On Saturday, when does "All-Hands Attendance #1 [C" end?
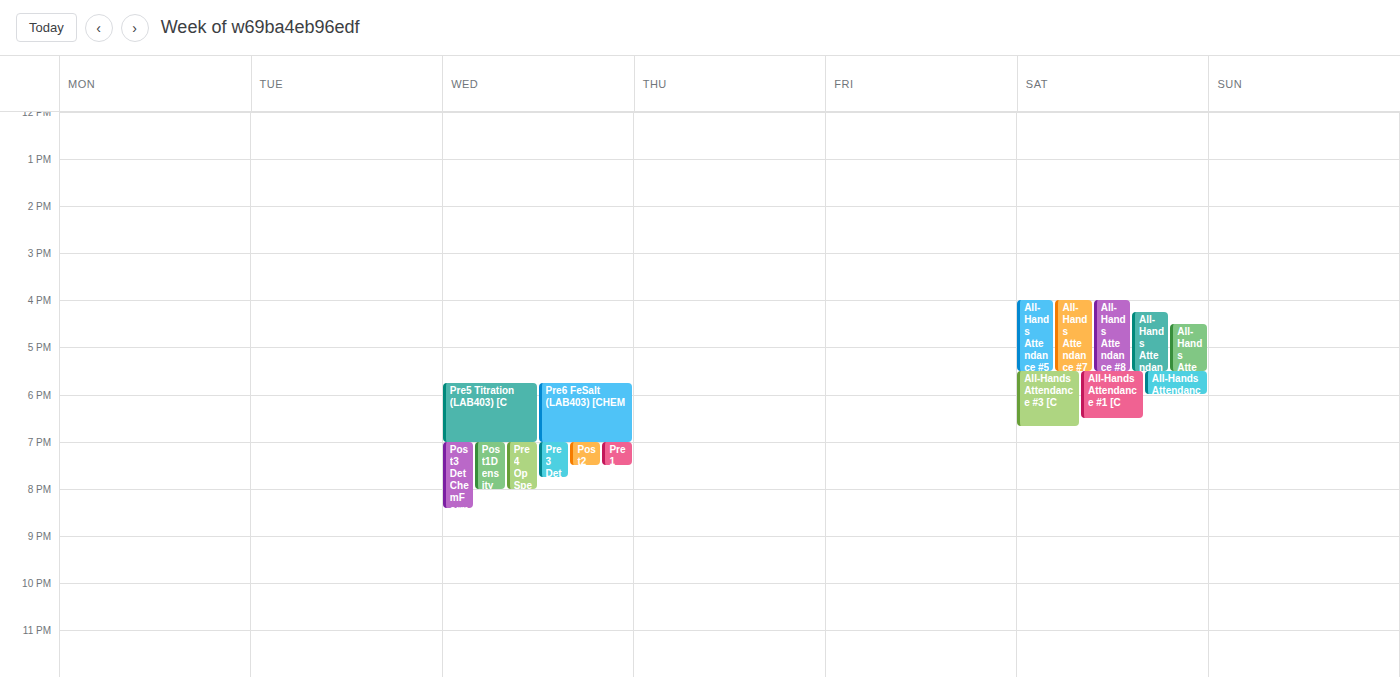
6:30 PM